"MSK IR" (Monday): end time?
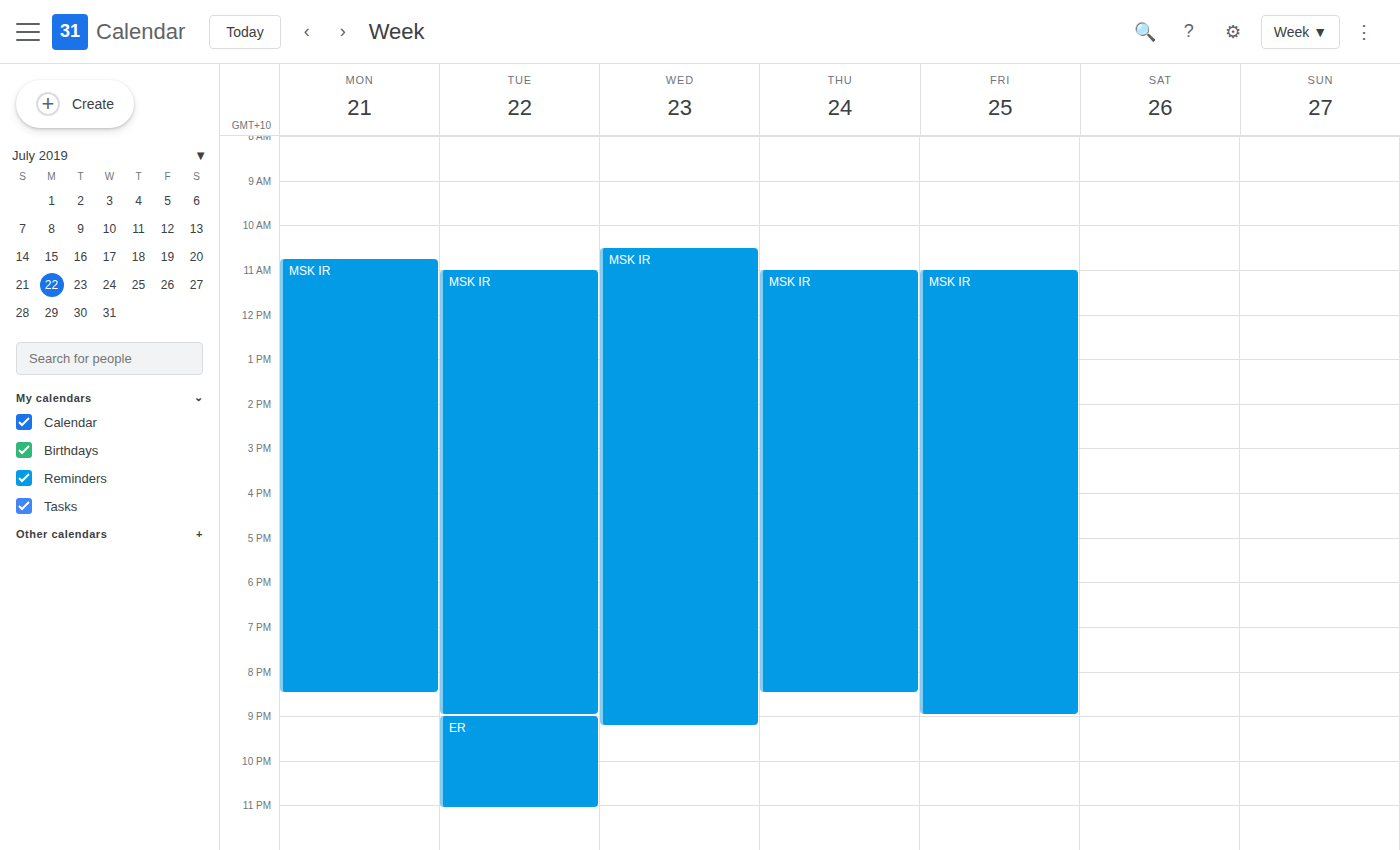
8:30 PM